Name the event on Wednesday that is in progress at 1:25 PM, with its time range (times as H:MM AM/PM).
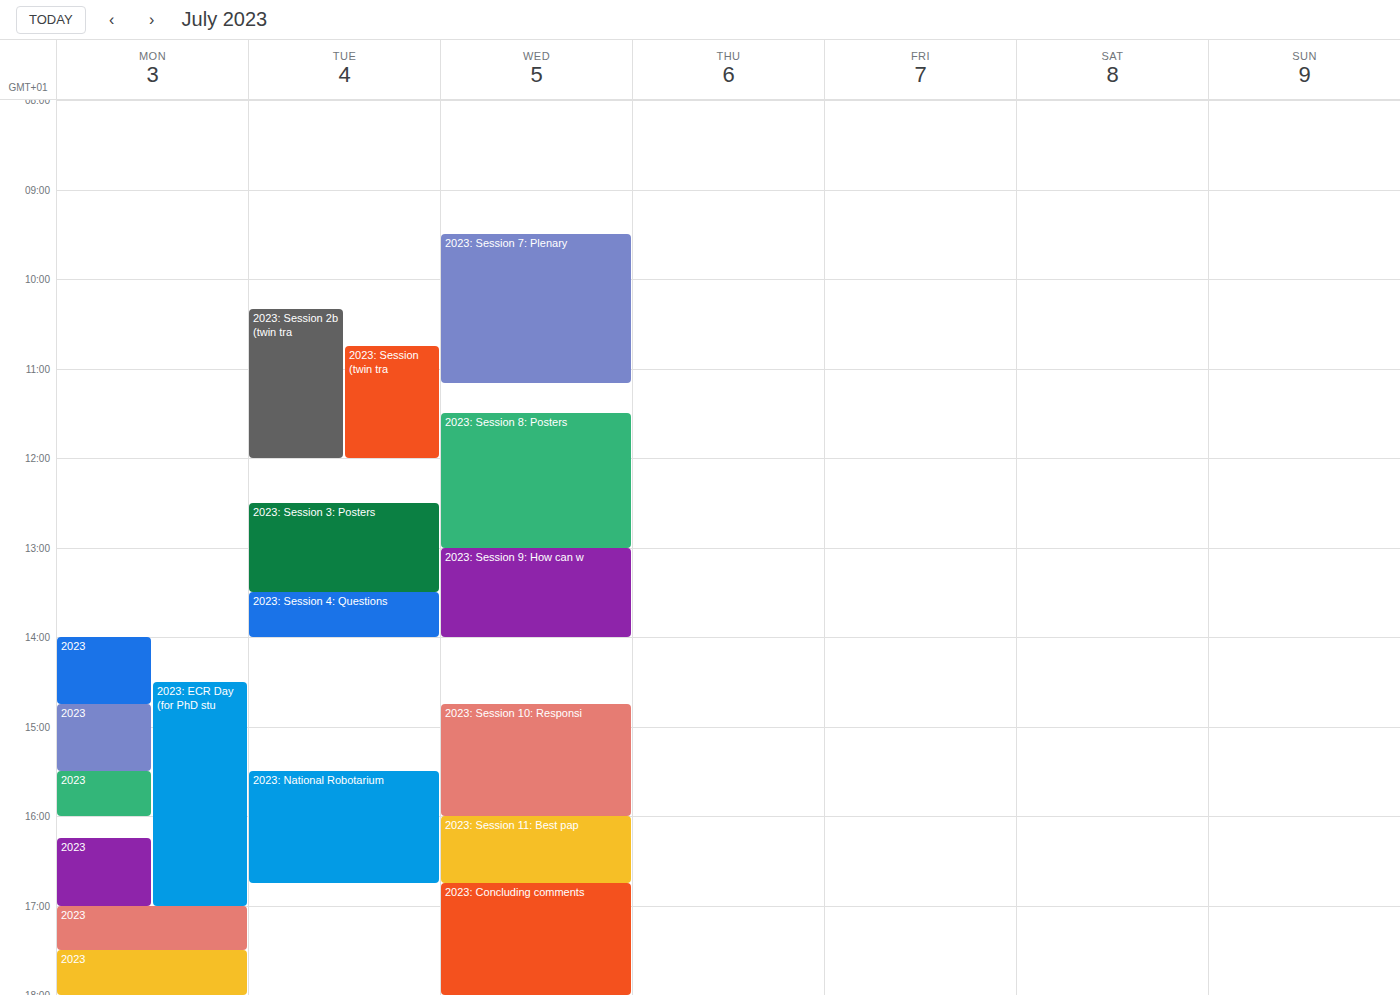
"2023: Session 9: How can w", 1:00 PM to 2:00 PM